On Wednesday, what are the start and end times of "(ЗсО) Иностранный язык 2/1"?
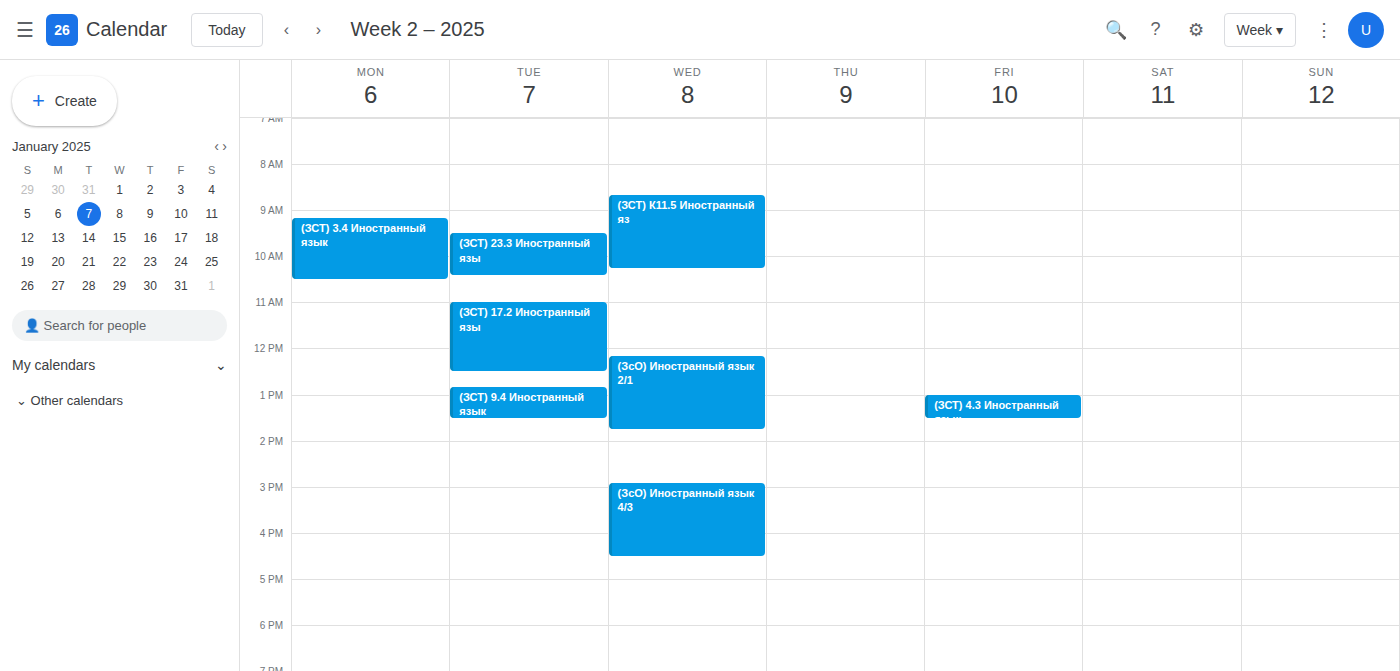
12:10 to 13:45